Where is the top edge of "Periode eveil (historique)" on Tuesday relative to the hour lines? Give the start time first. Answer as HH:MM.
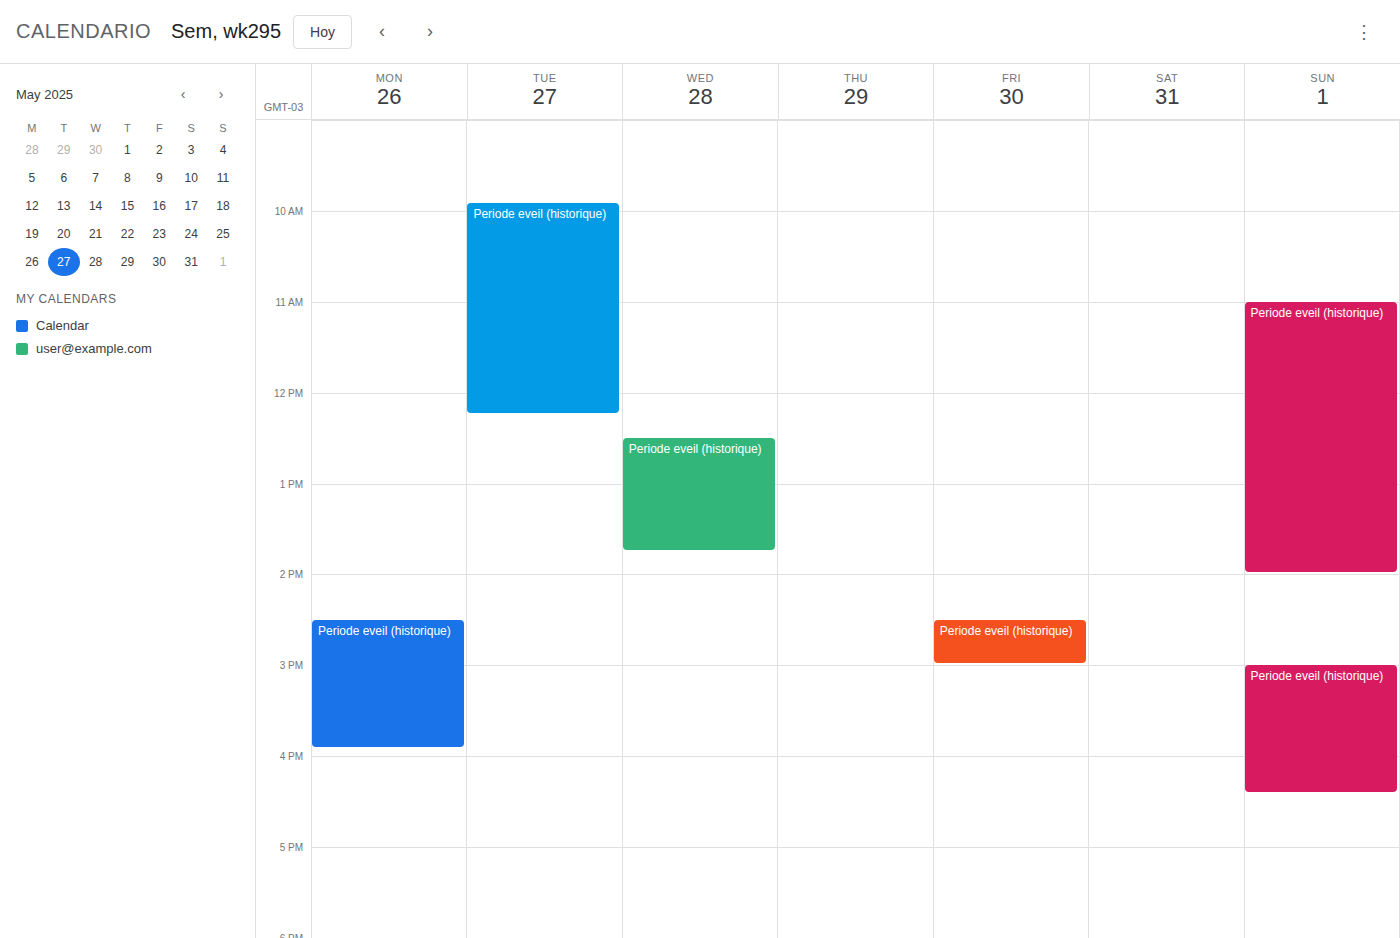
09:55 -- neither: 55 minutes below the 09:00 line and 5 minutes above the 10:00 line.